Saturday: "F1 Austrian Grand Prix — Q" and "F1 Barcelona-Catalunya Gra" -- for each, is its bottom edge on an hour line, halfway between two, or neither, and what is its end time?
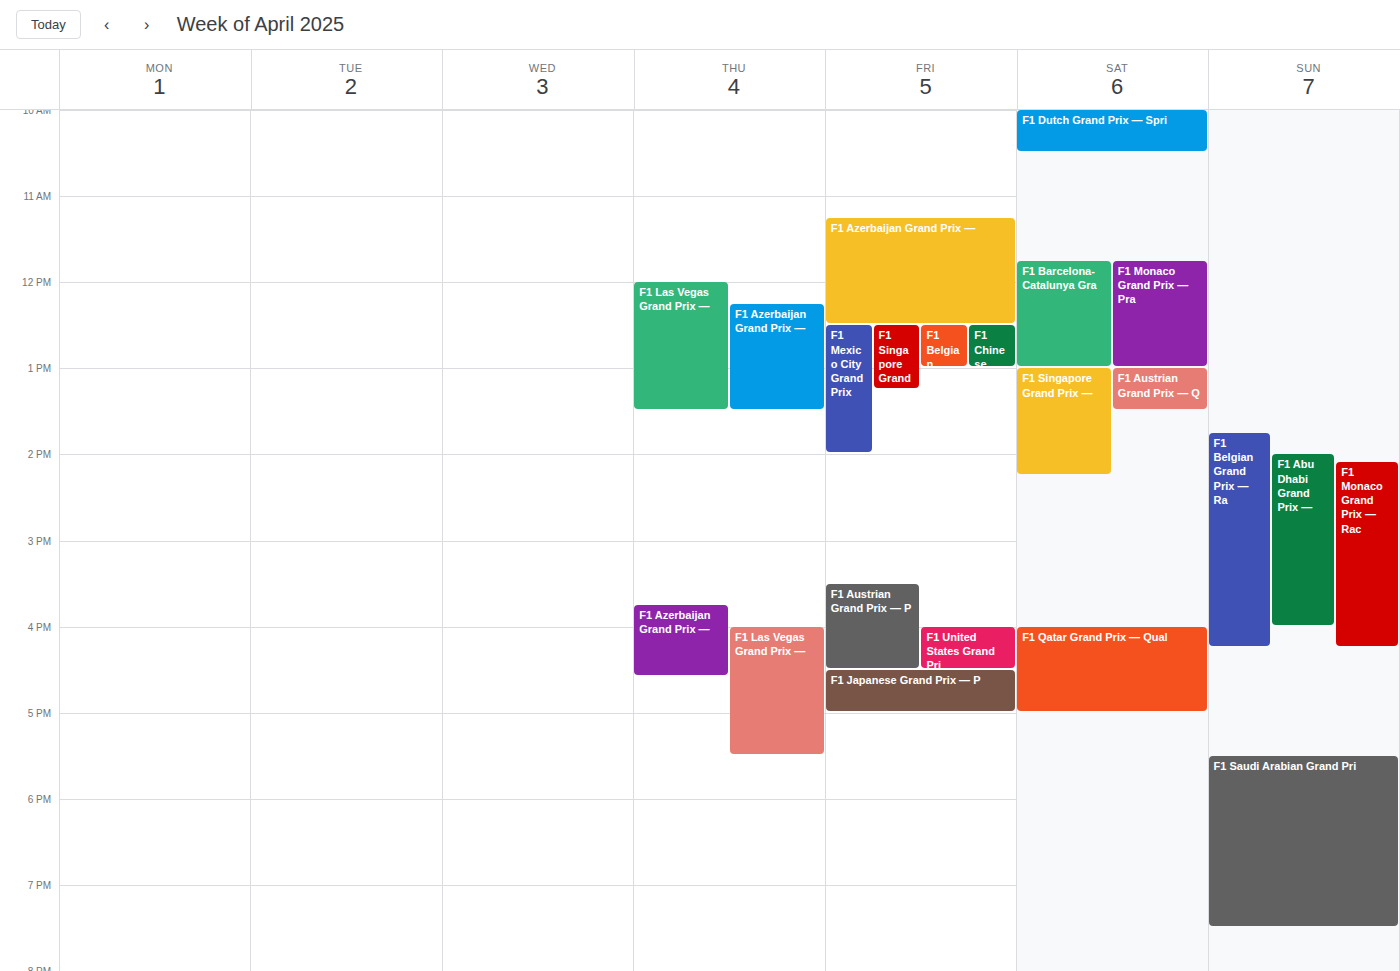
"F1 Austrian Grand Prix — Q": 1:30 PM, halfway between the 1 PM and 2 PM lines. "F1 Barcelona-Catalunya Gra": 1:00 PM, exactly on the 1 PM line.